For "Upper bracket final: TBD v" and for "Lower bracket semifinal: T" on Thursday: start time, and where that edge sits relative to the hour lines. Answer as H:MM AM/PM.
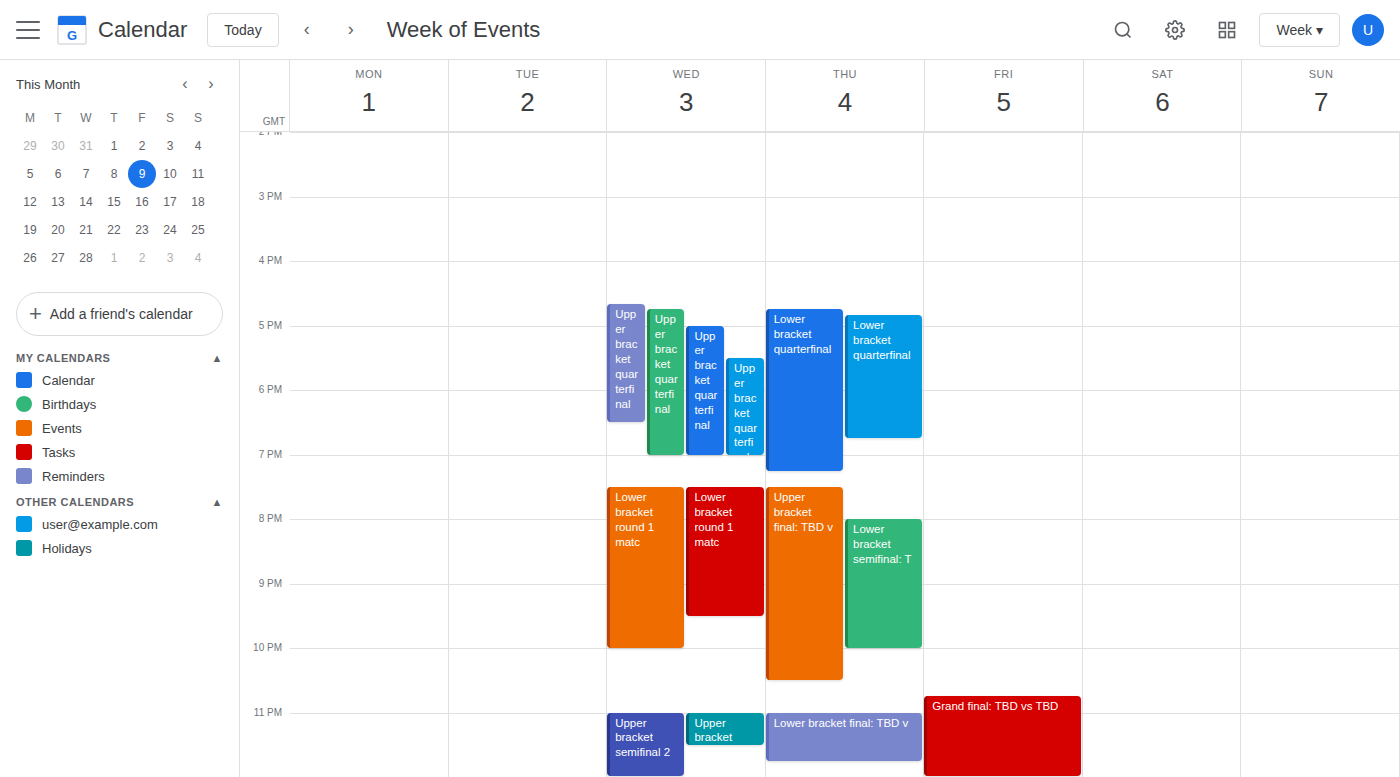
"Upper bracket final: TBD v": 7:30 PM, halfway between the 7 PM and 8 PM lines. "Lower bracket semifinal: T": 8:00 PM, exactly on the 8 PM line.